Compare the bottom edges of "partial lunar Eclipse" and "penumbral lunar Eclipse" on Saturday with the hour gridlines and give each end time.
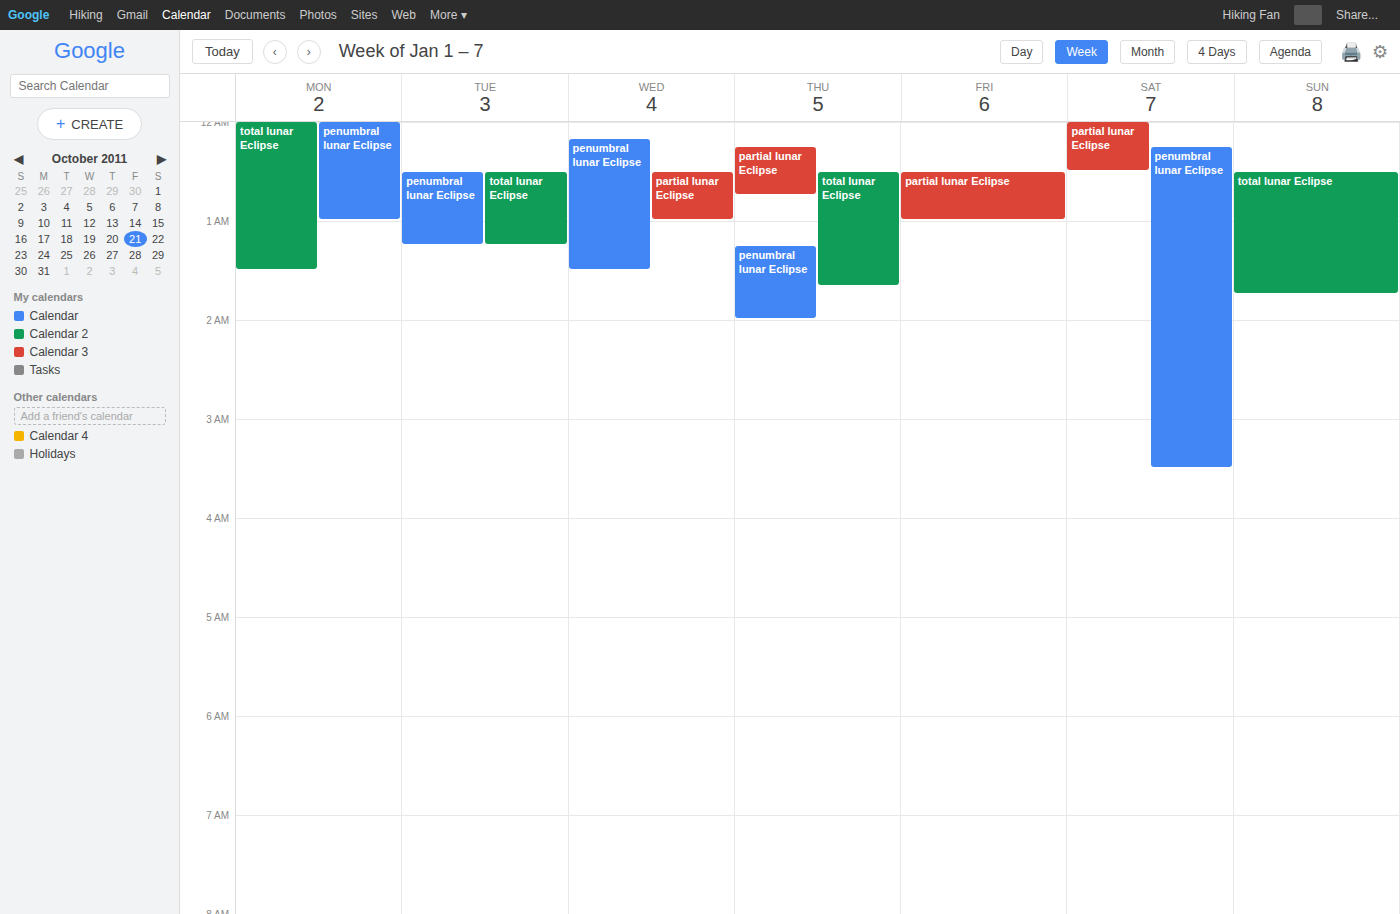
"partial lunar Eclipse": 12:30 AM, halfway between the 12 AM and 1 AM lines. "penumbral lunar Eclipse": 3:30 AM, halfway between the 3 AM and 4 AM lines.